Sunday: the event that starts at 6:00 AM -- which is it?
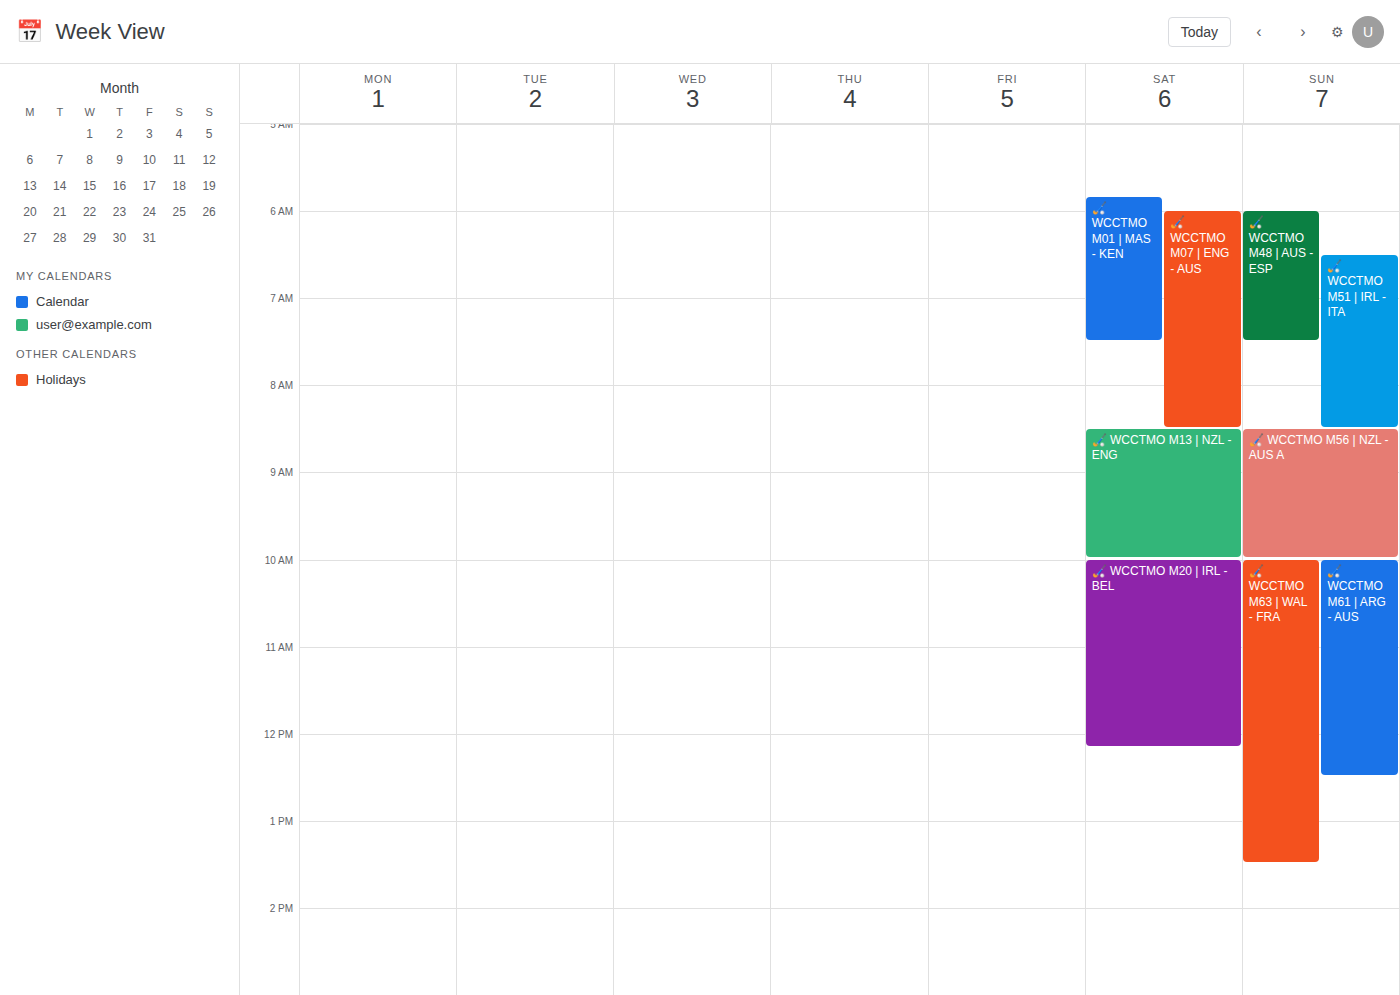
"🏑 WCCTMO M48 | AUS - ESP"